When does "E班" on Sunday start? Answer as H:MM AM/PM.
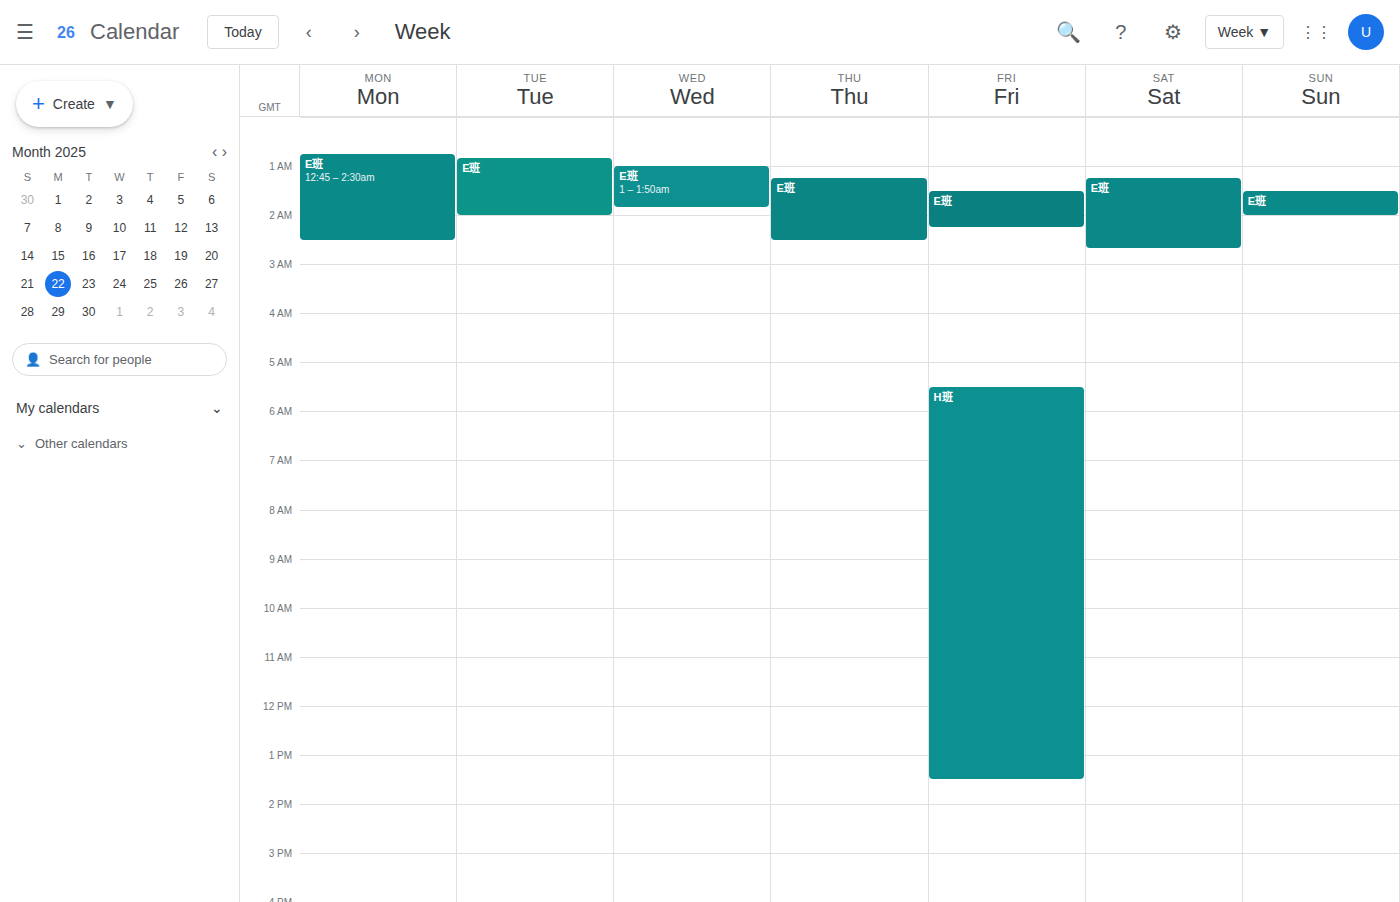
1:30 AM